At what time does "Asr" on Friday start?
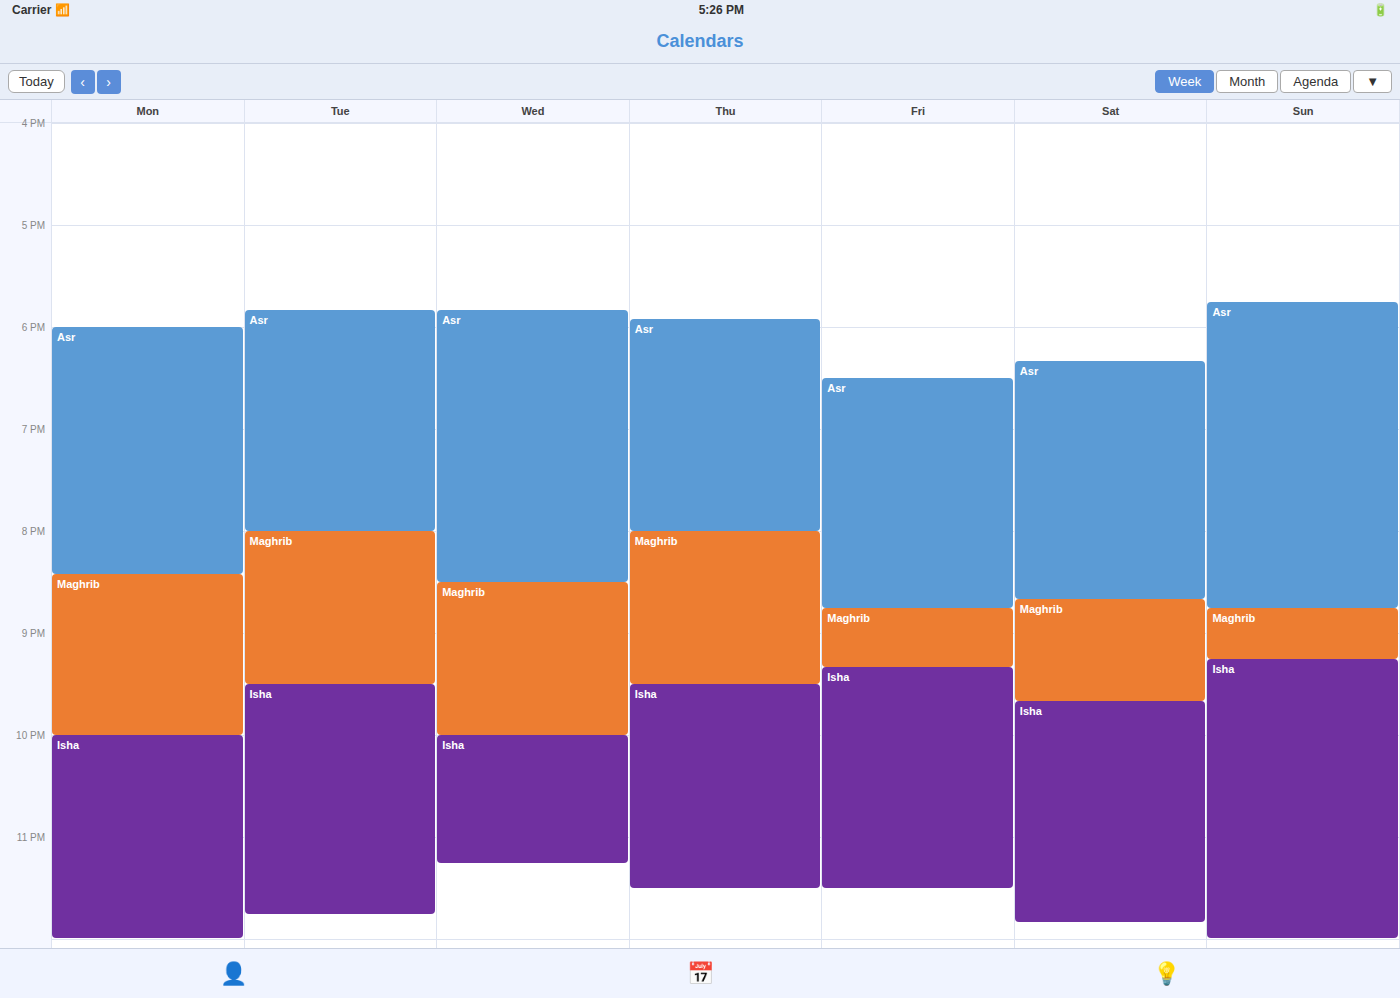
6:30 PM